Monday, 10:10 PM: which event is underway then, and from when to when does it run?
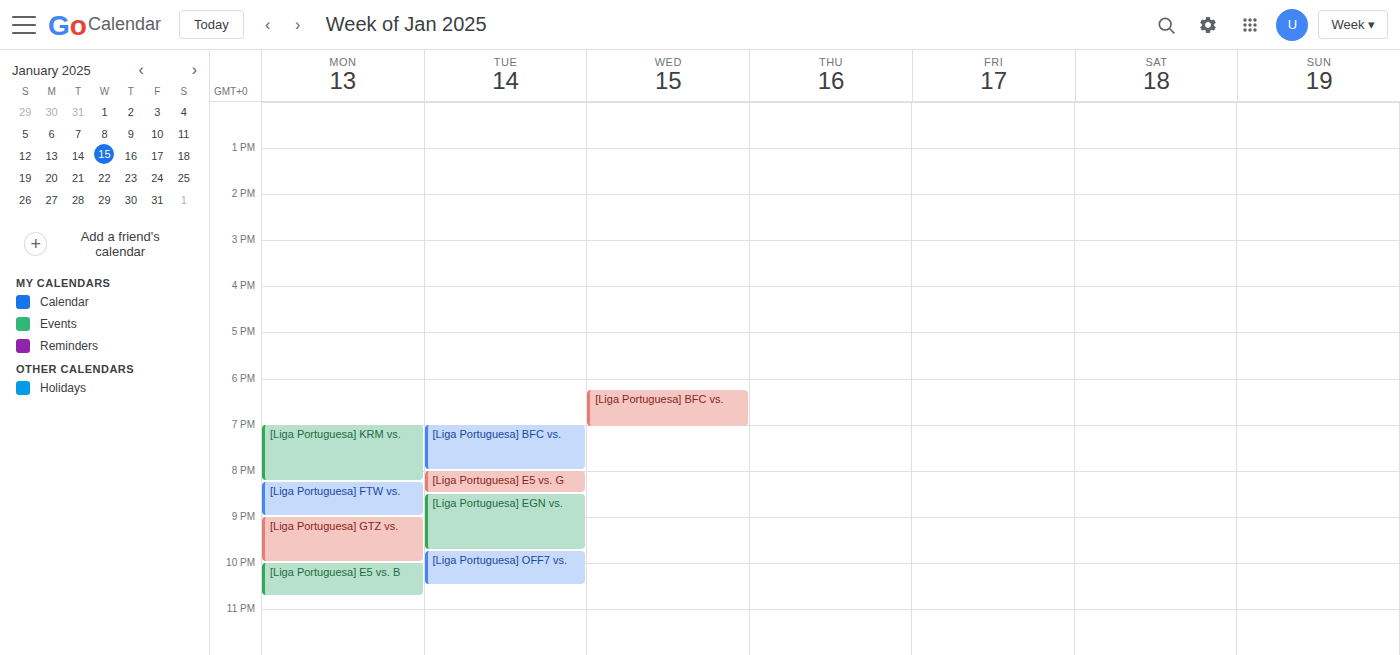
"[Liga Portuguesa] E5 vs. B", 10:00 PM to 10:45 PM